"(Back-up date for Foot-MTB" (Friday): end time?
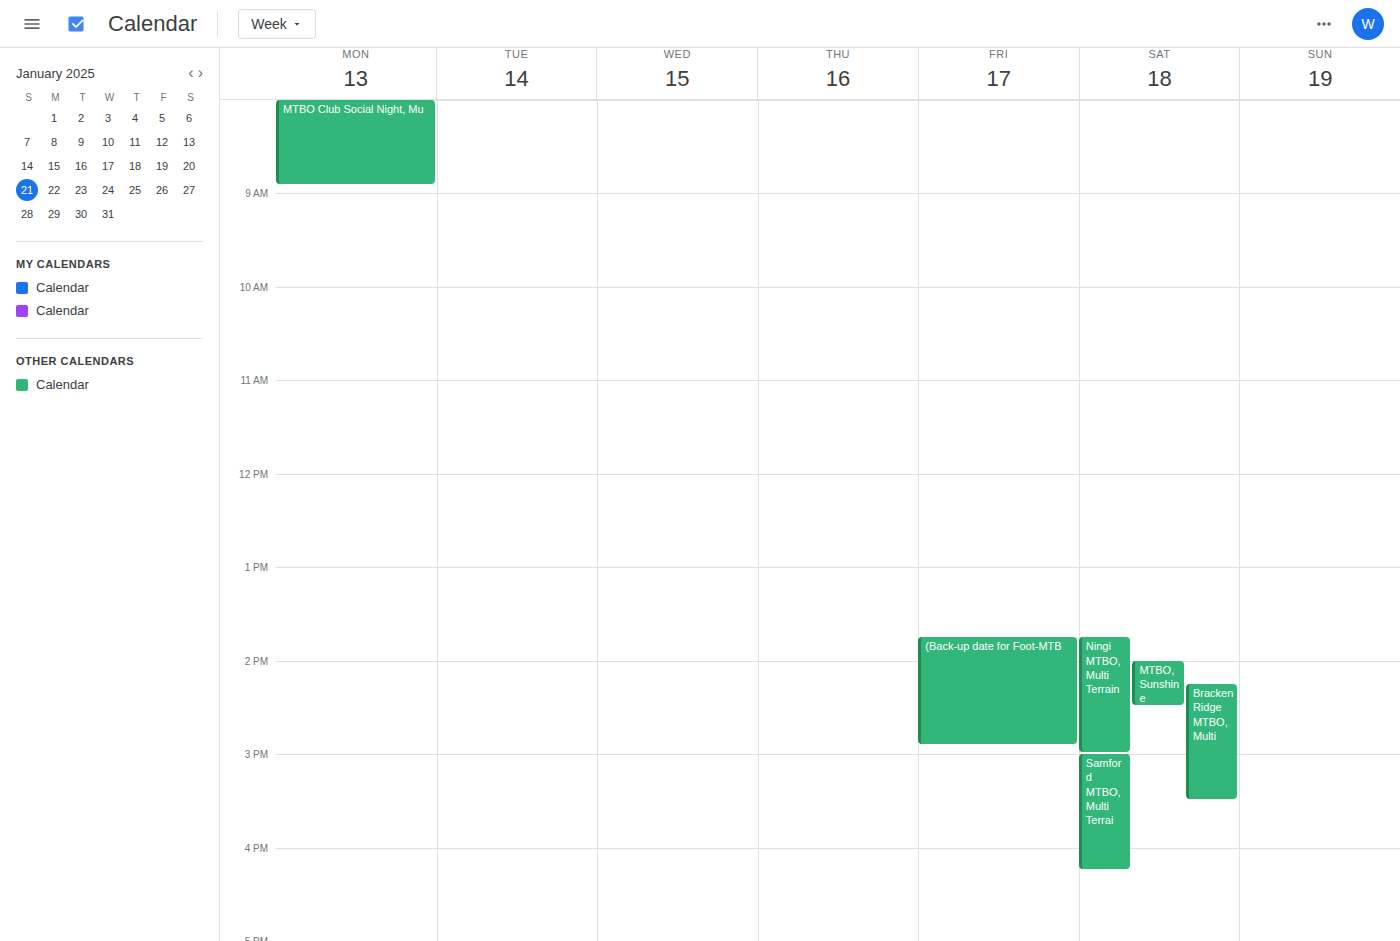
2:55 PM